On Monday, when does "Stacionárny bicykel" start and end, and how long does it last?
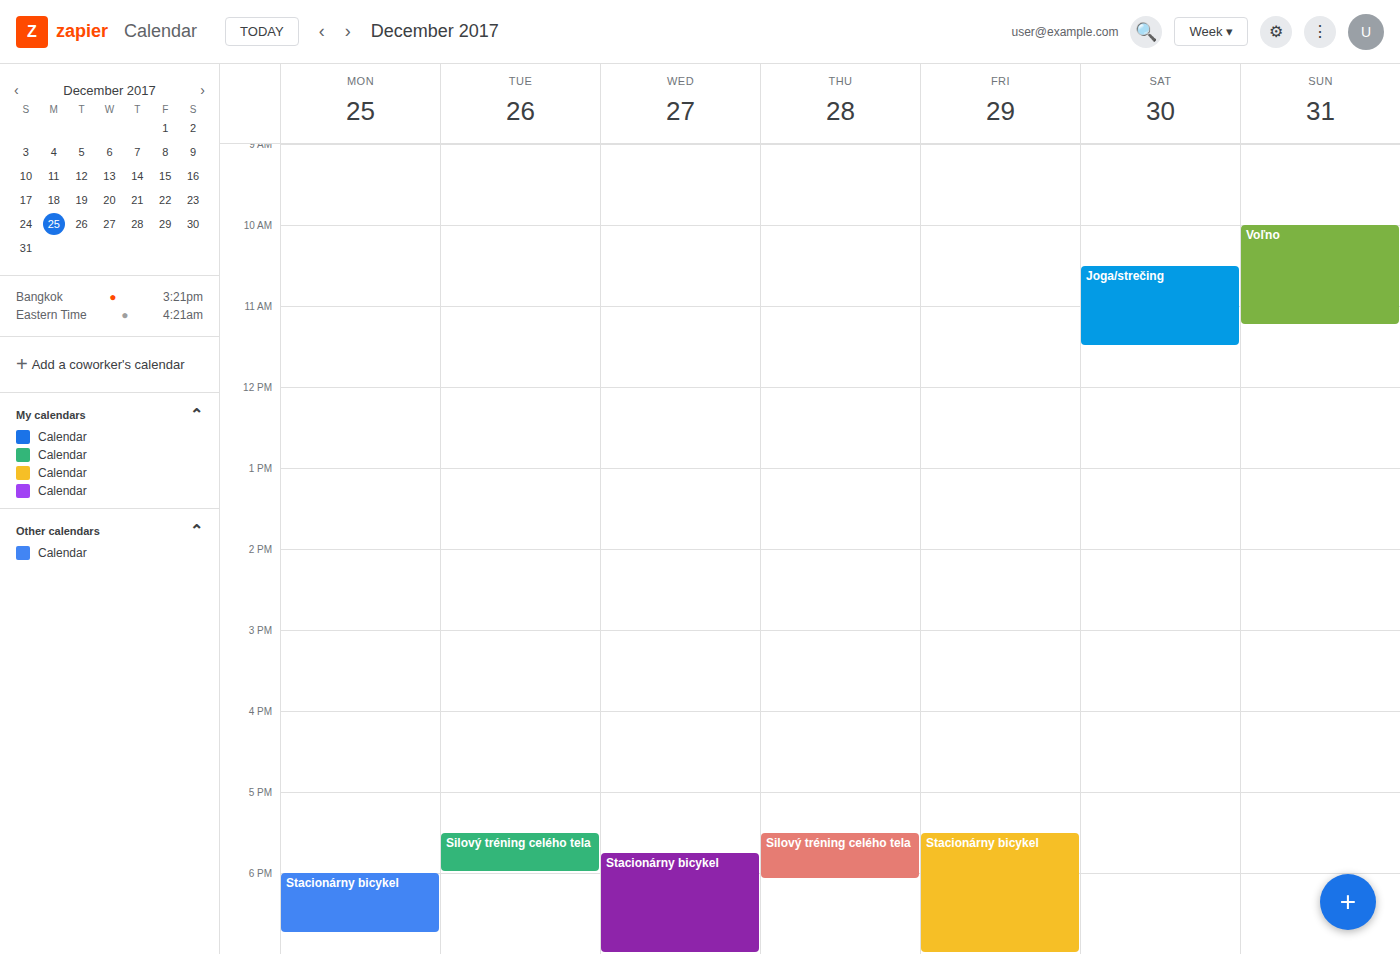
6:00 PM to 6:45 PM, 45 minutes